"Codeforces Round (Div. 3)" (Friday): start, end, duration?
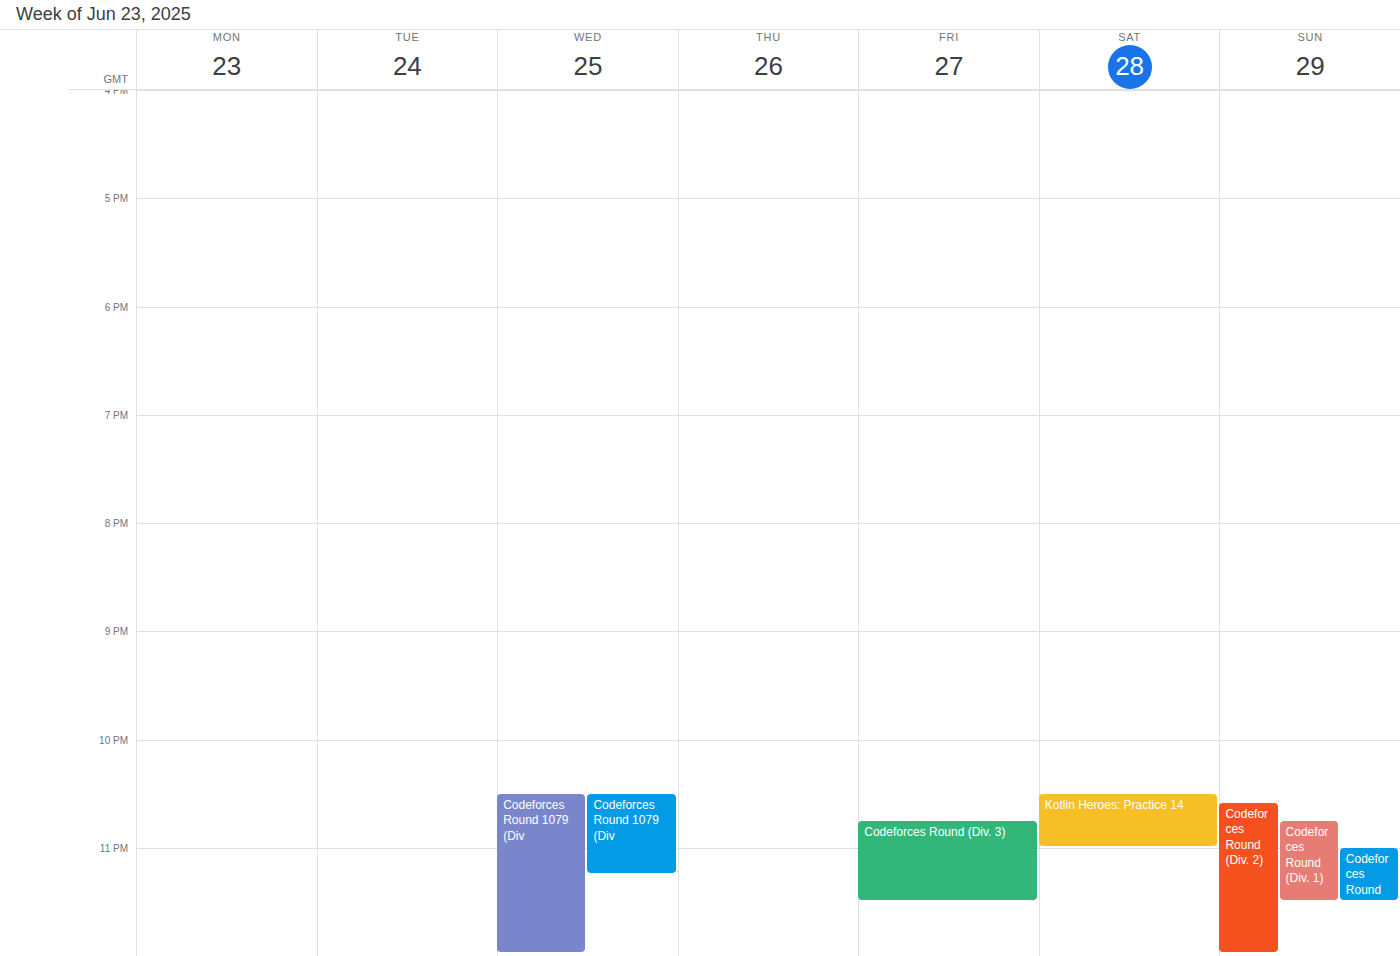
10:45 PM to 11:30 PM, 45 minutes